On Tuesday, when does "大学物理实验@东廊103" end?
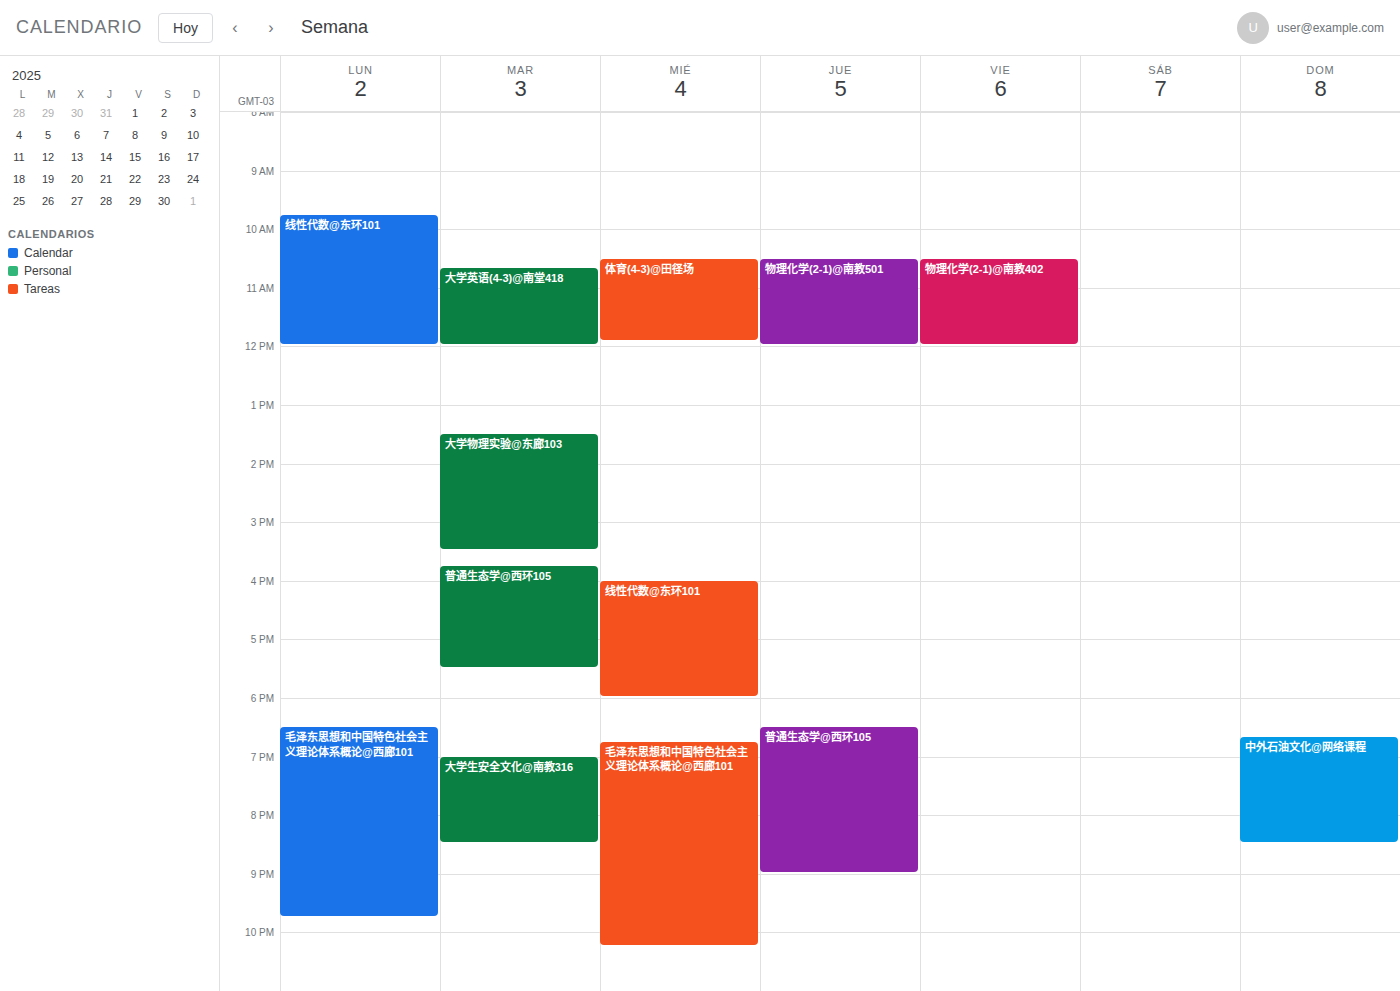
15:30